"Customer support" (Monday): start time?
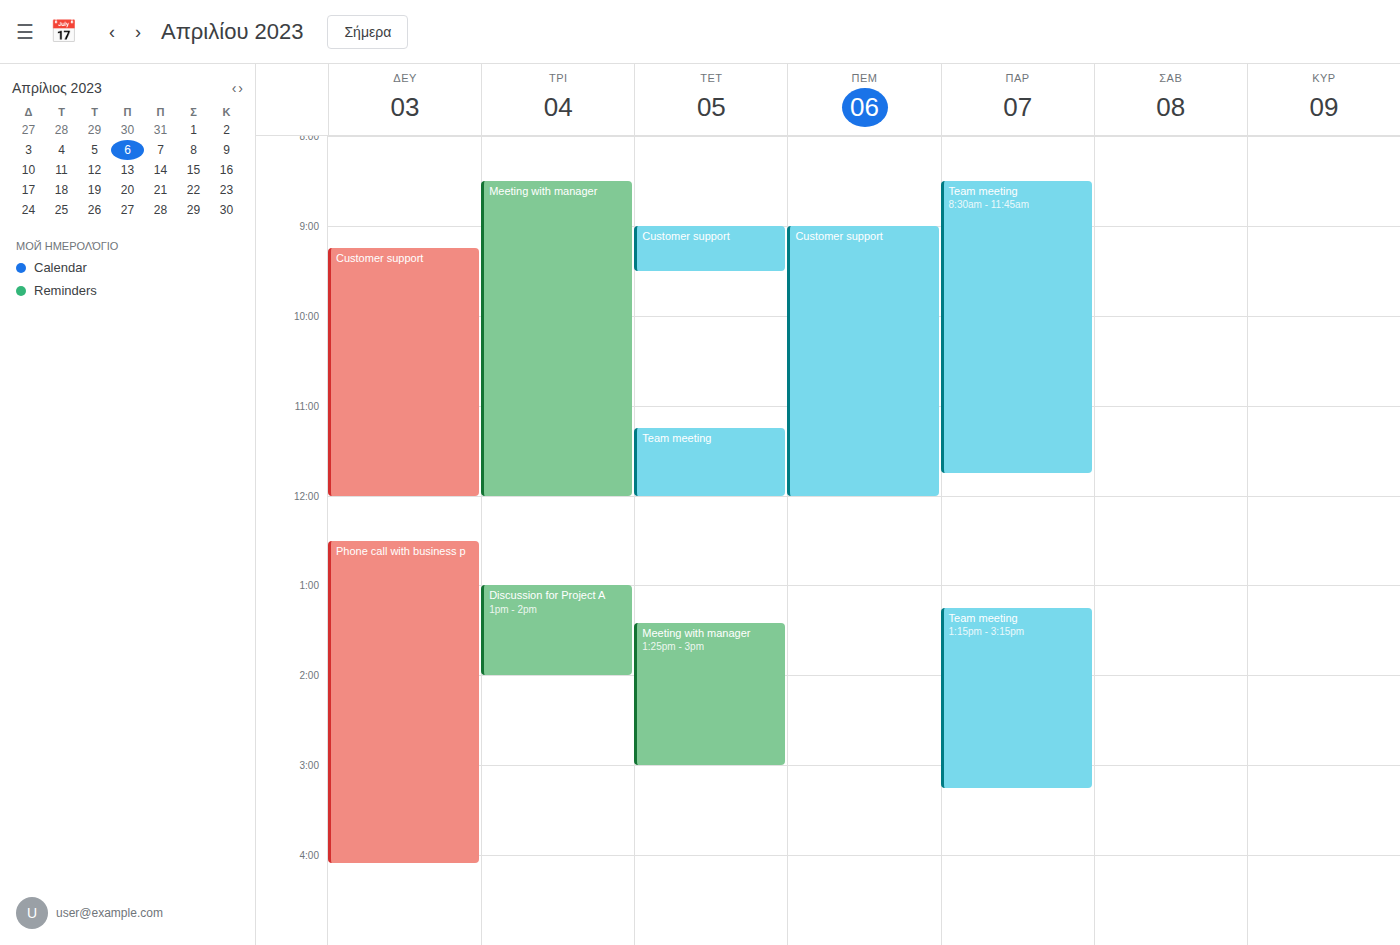
9:15 AM